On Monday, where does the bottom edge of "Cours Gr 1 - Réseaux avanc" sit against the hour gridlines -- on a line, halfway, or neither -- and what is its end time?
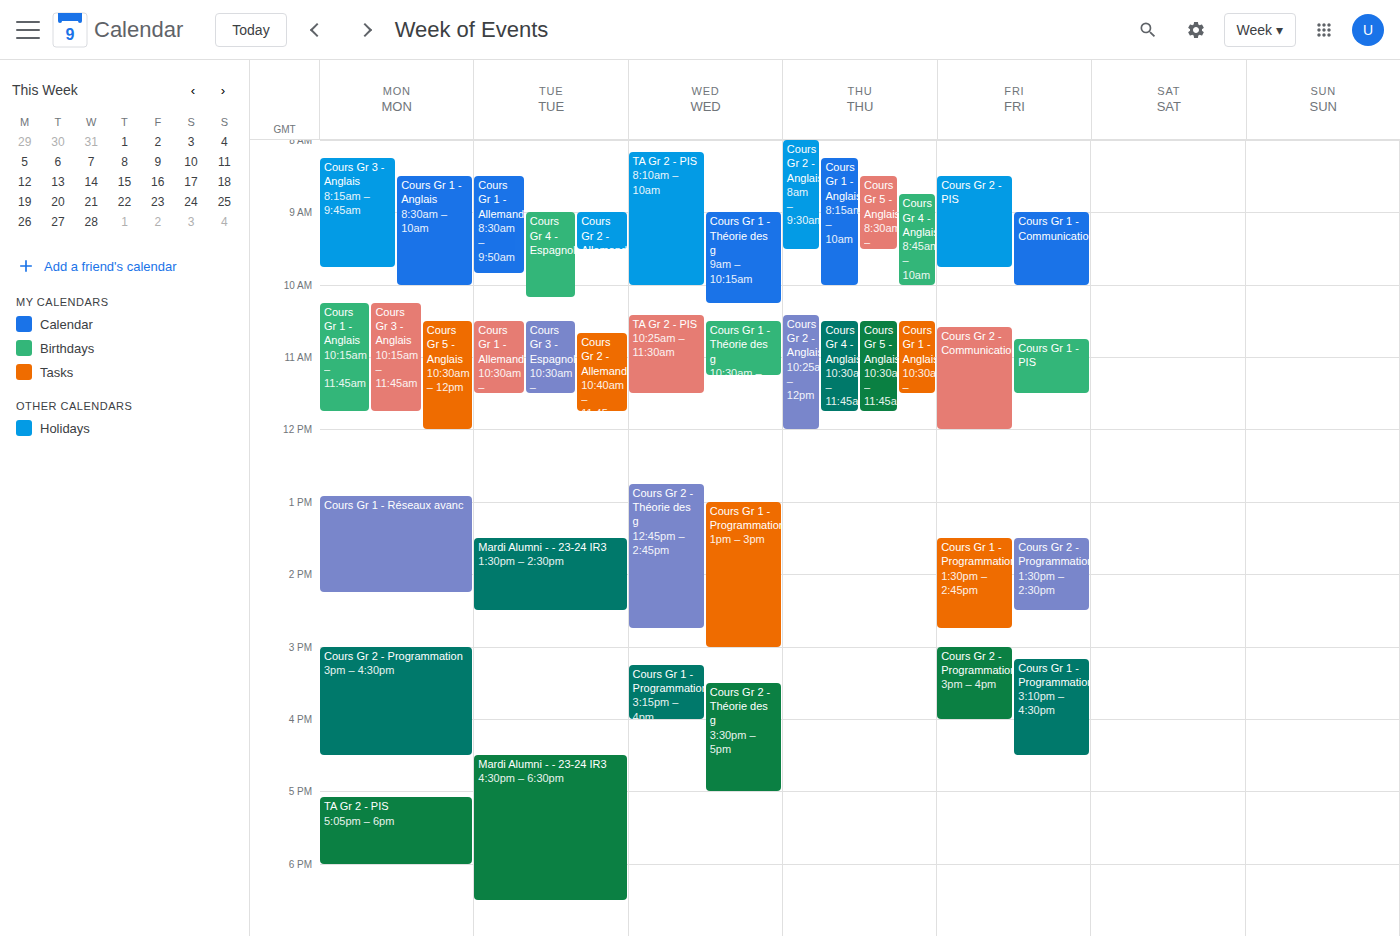
14:15 -- neither: a quarter of the way from the 14:00 line to the 15:00 line.